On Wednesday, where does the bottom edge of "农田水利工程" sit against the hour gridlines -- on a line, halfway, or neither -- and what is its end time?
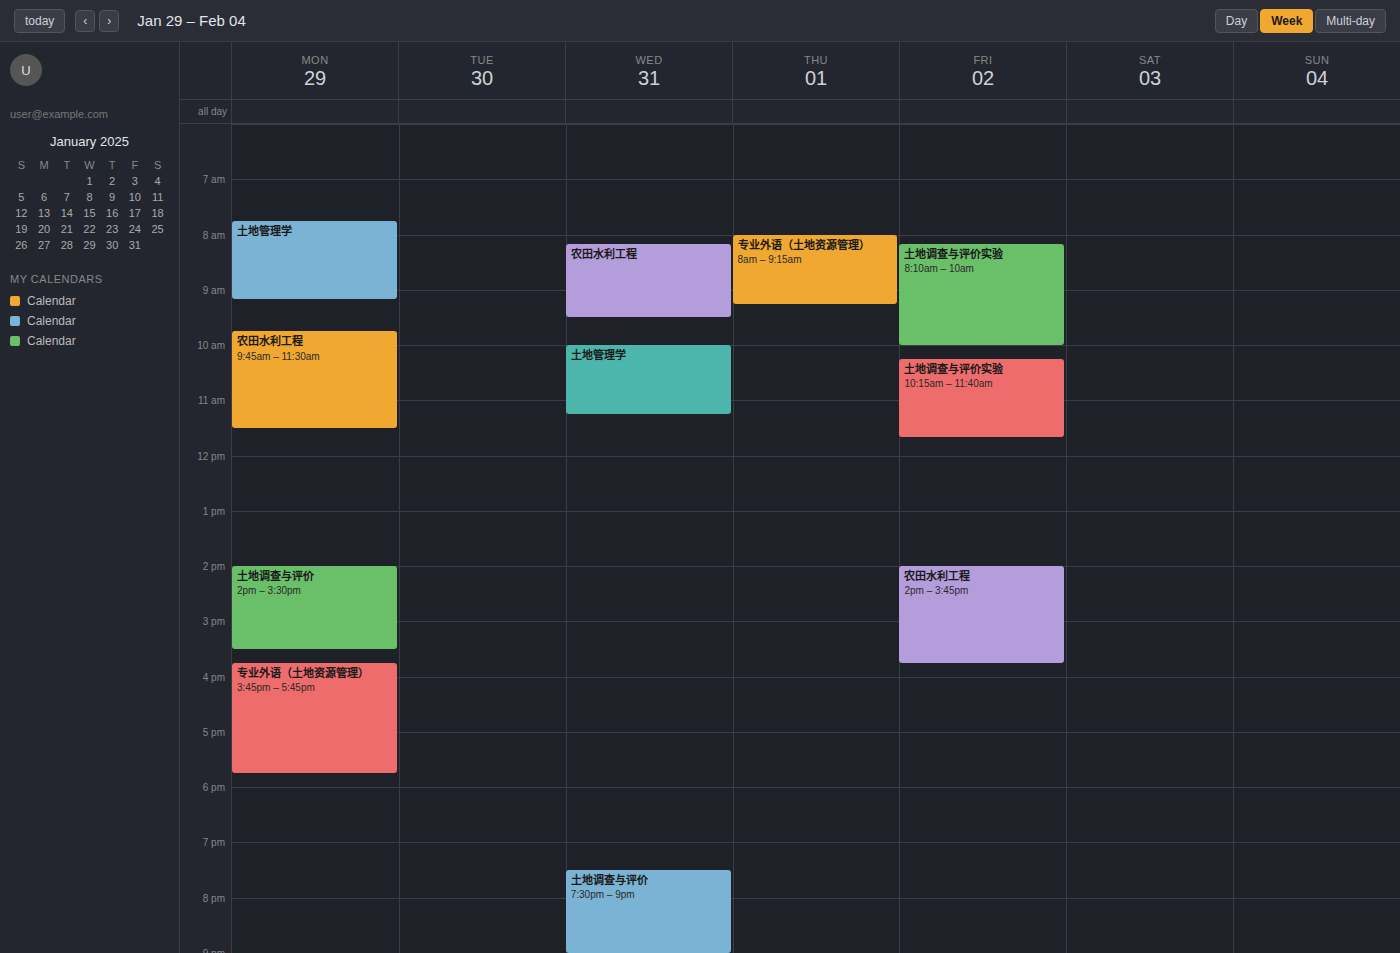
9:30 AM -- halfway between the 9 AM and 10 AM lines.